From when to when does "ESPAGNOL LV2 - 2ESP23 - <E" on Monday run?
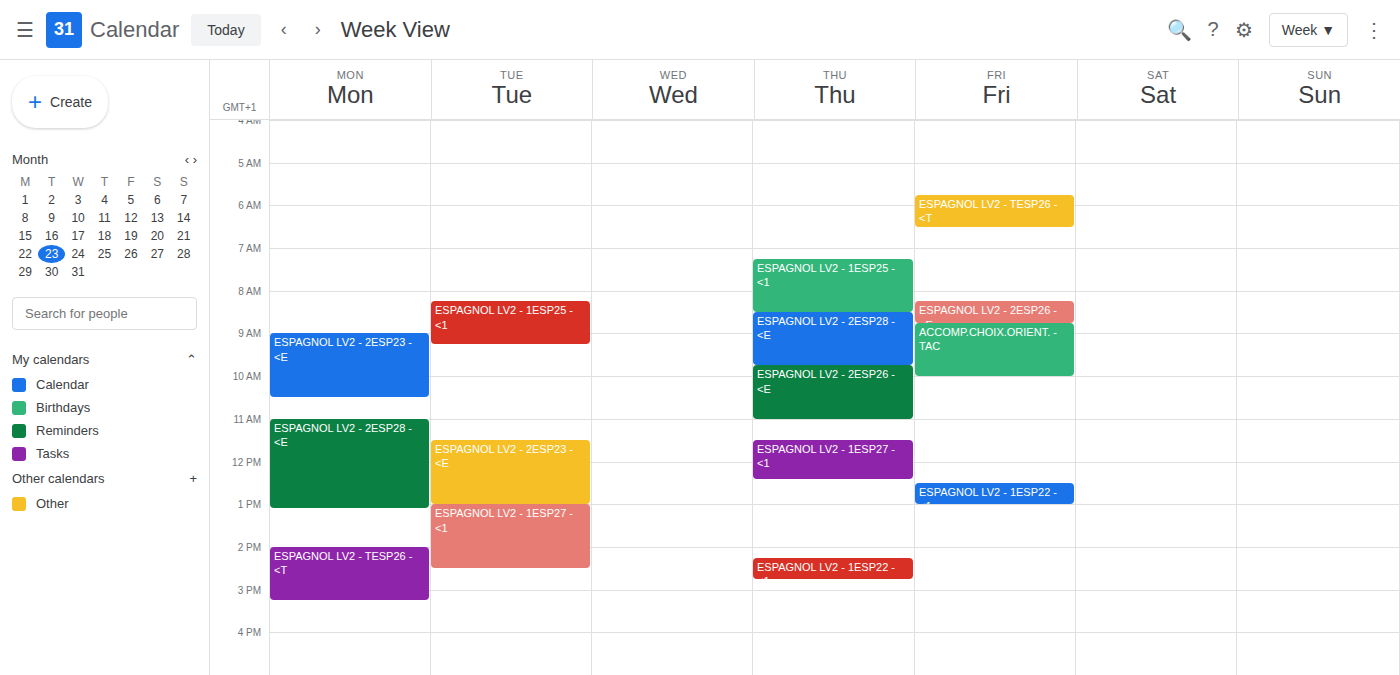
9:00 AM to 10:30 AM